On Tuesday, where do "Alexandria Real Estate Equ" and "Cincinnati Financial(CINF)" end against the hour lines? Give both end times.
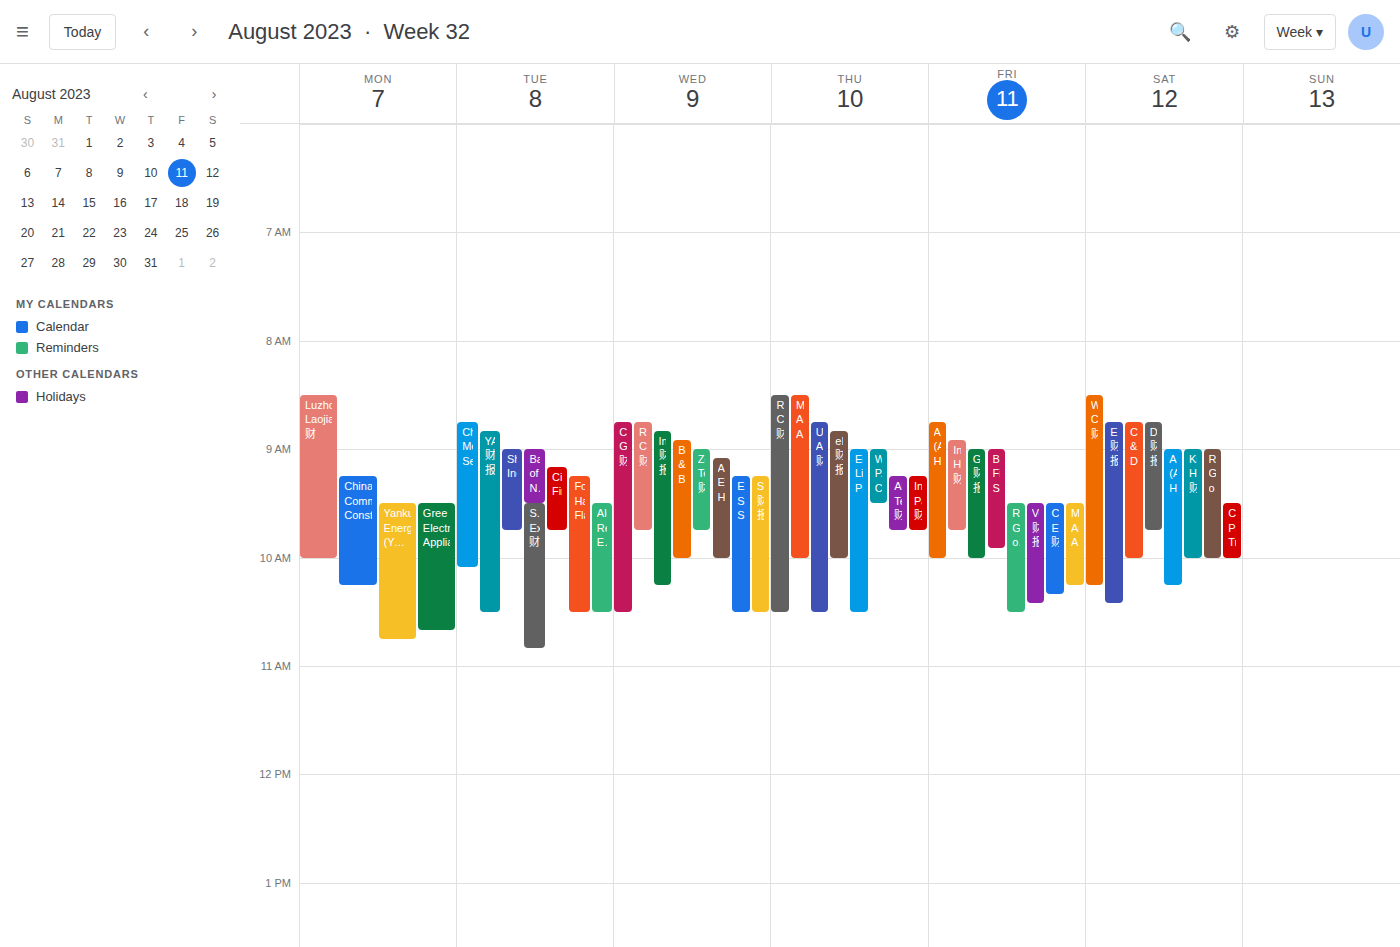
"Alexandria Real Estate Equ": 10:30 AM, halfway between the 10 AM and 11 AM lines. "Cincinnati Financial(CINF)": 9:45 AM, neither: three quarters of the way from the 9 AM line to the 10 AM line.